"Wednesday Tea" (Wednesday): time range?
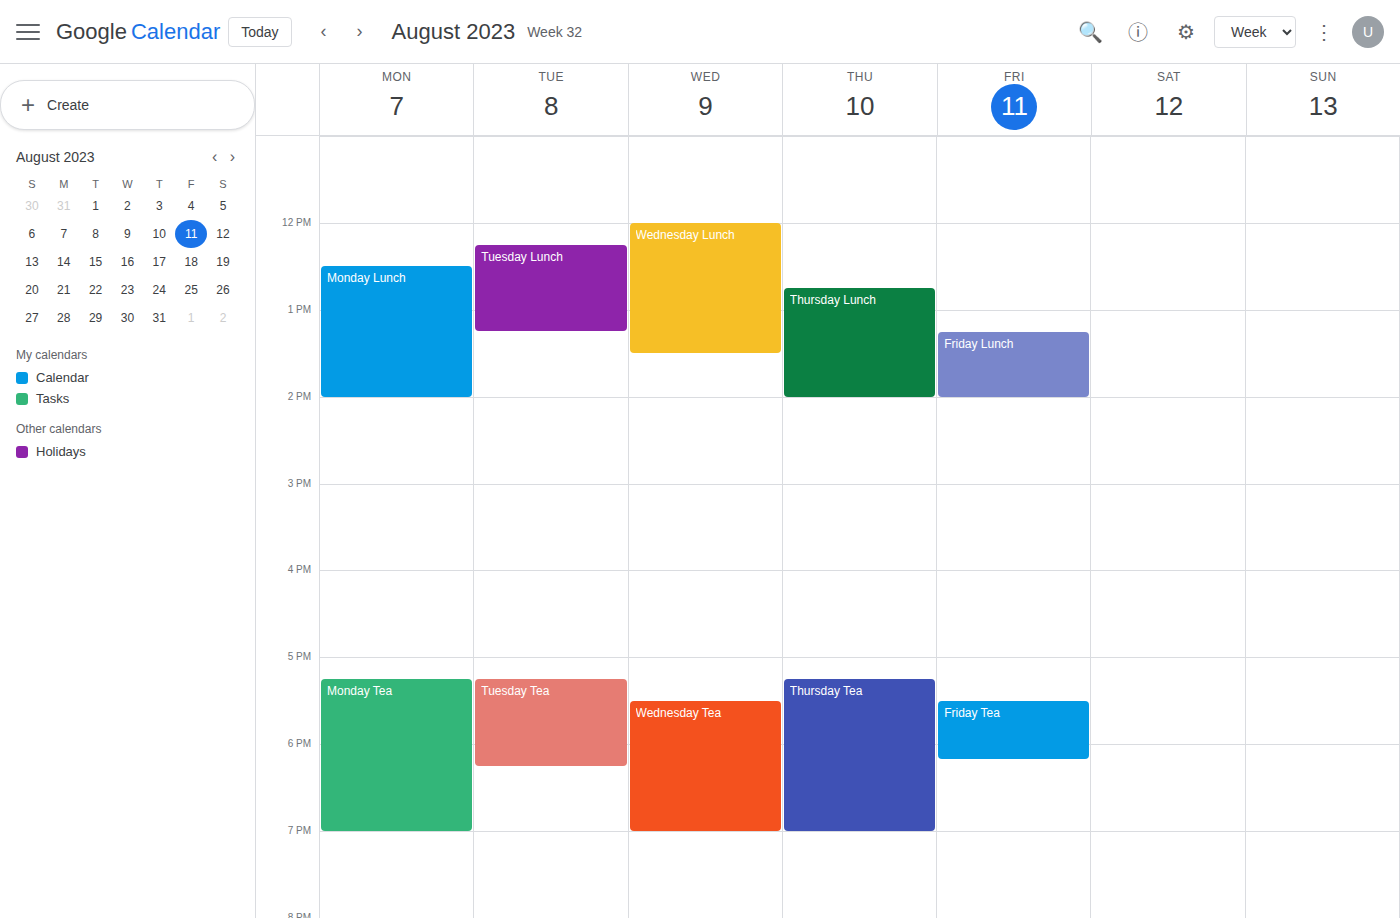
5:30 PM to 7:00 PM